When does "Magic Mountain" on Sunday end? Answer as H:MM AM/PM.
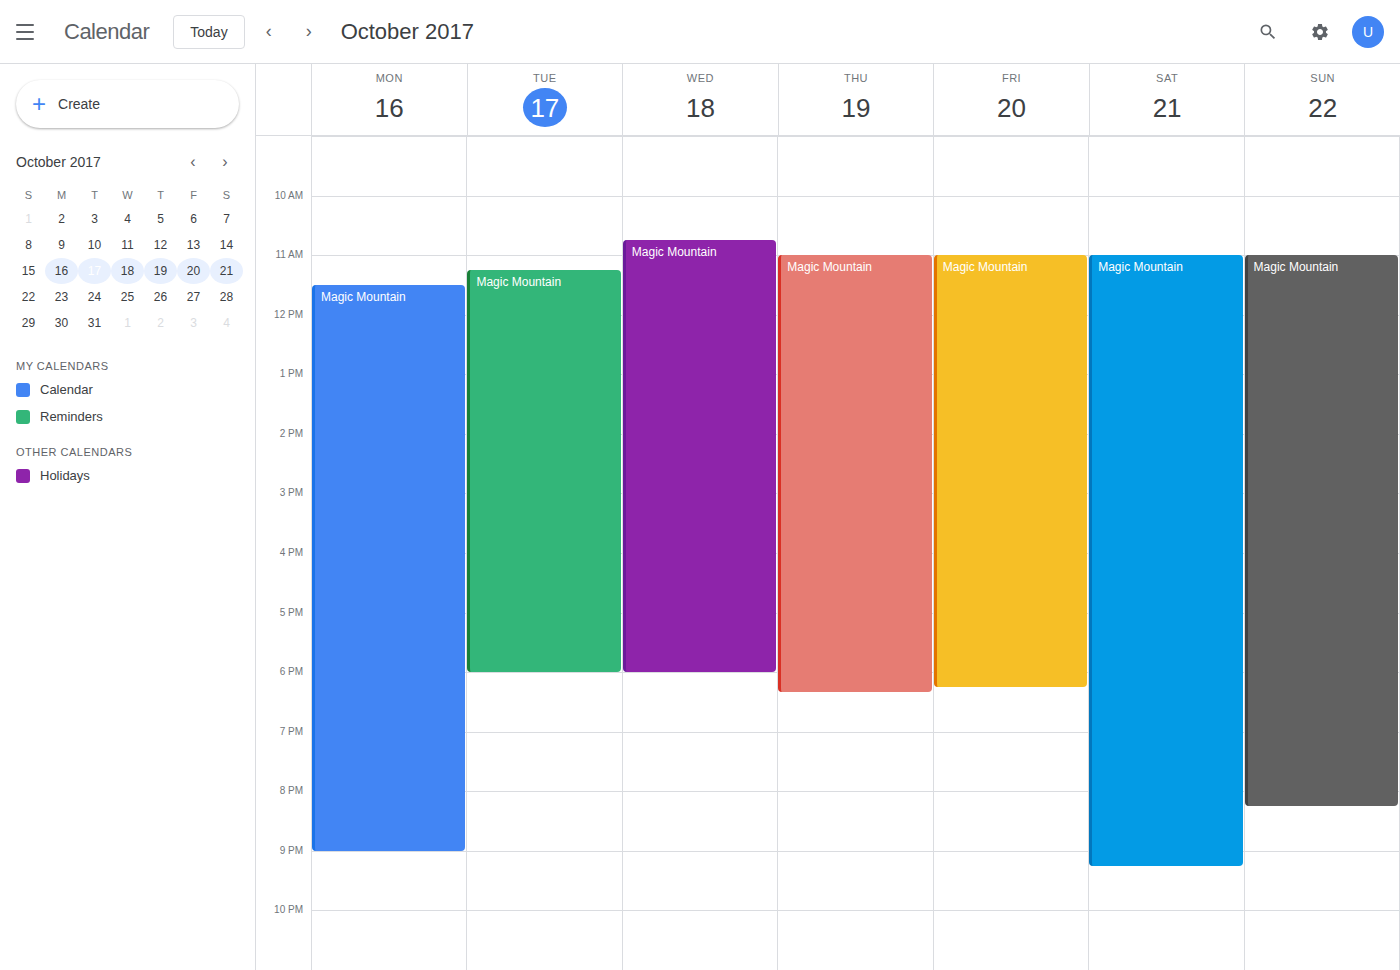
8:15 PM